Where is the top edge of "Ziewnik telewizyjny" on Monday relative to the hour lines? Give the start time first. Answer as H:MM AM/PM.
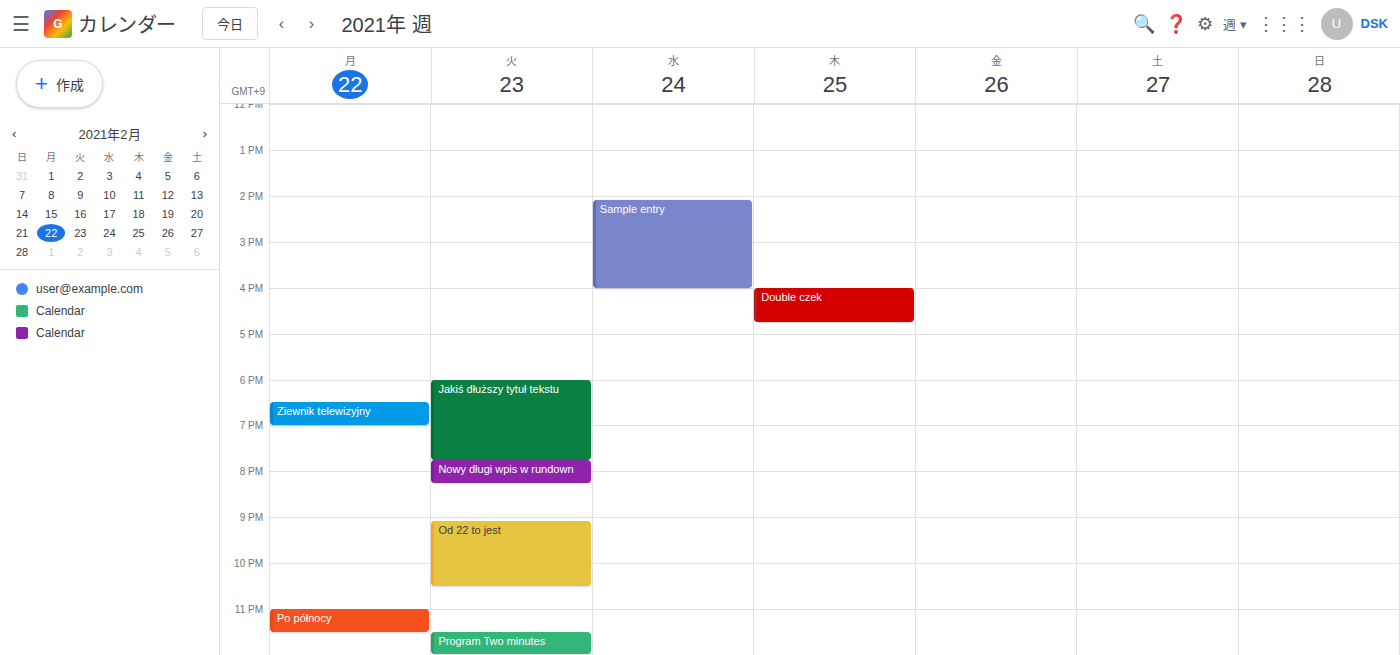
6:30 PM -- halfway between the 6 PM and 7 PM lines.